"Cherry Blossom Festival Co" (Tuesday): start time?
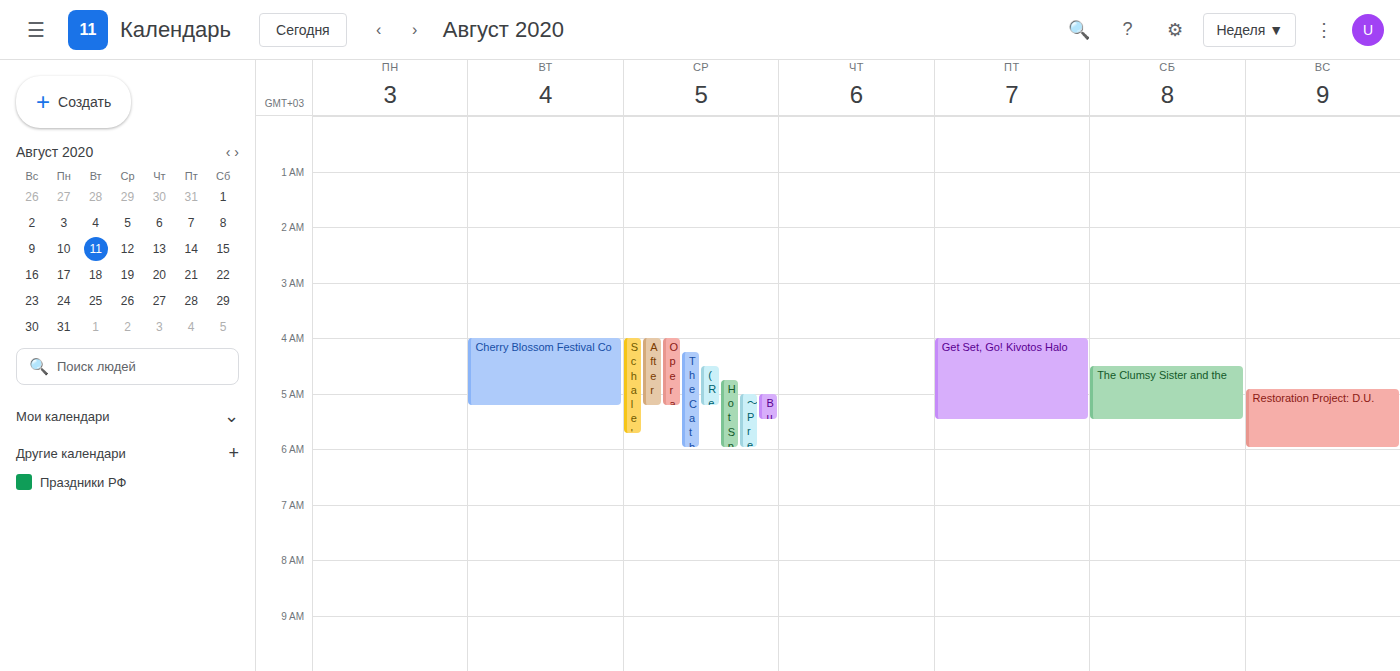
4:00 AM